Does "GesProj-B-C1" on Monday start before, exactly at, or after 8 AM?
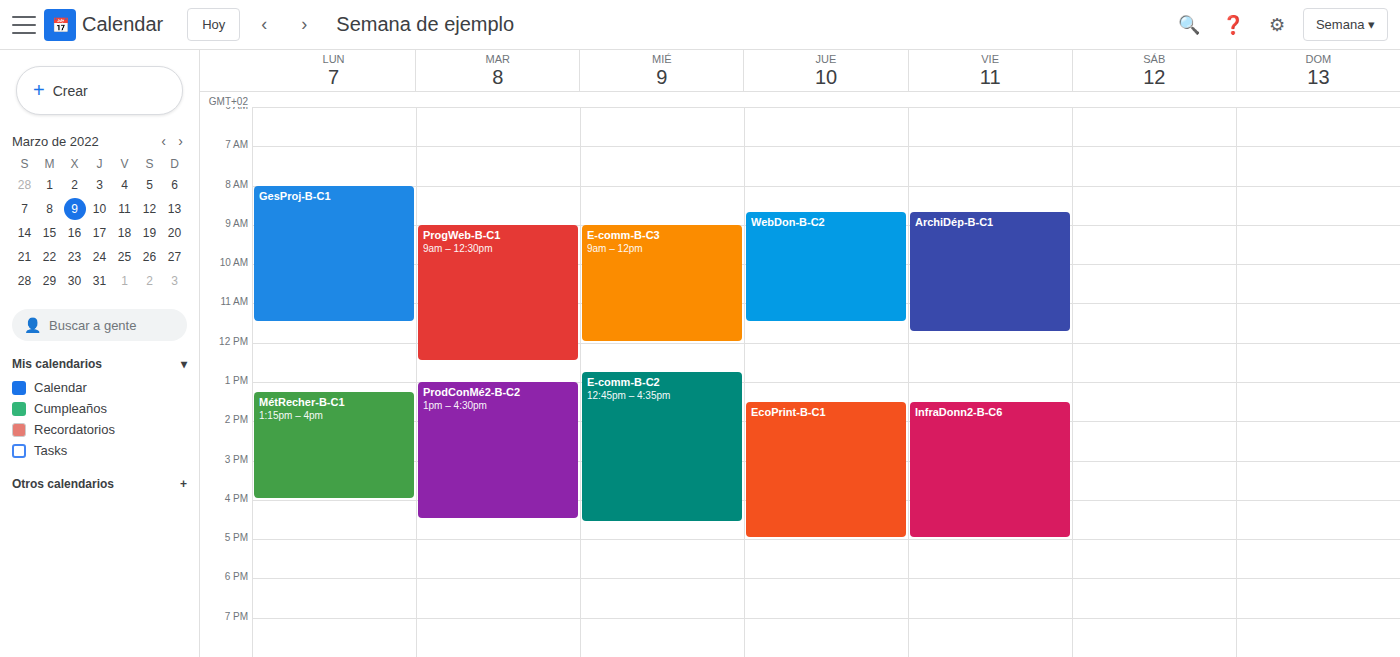
8:00 AM -- exactly at 8 AM, on the 8 AM line.